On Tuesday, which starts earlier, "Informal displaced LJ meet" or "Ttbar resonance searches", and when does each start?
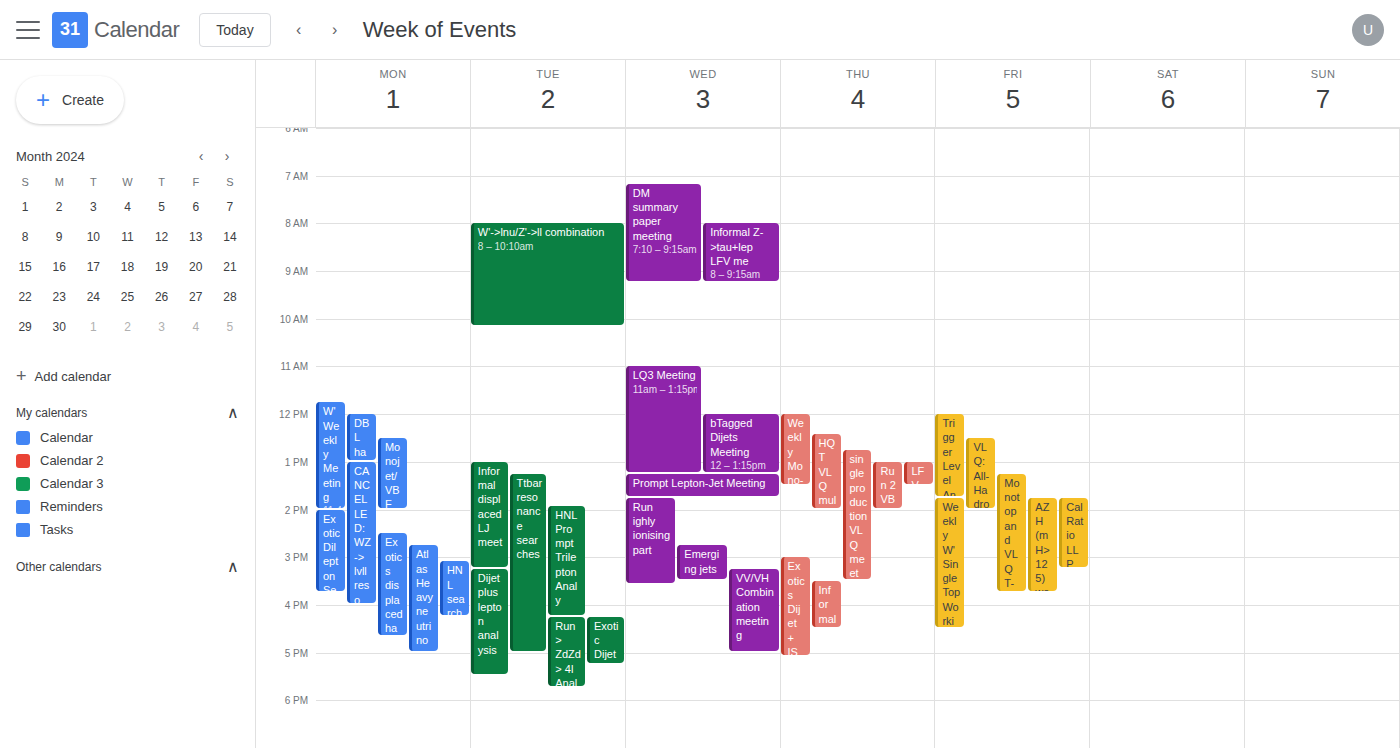
"Informal displaced LJ meet" 1:00 PM; "Ttbar resonance searches" 1:15 PM.